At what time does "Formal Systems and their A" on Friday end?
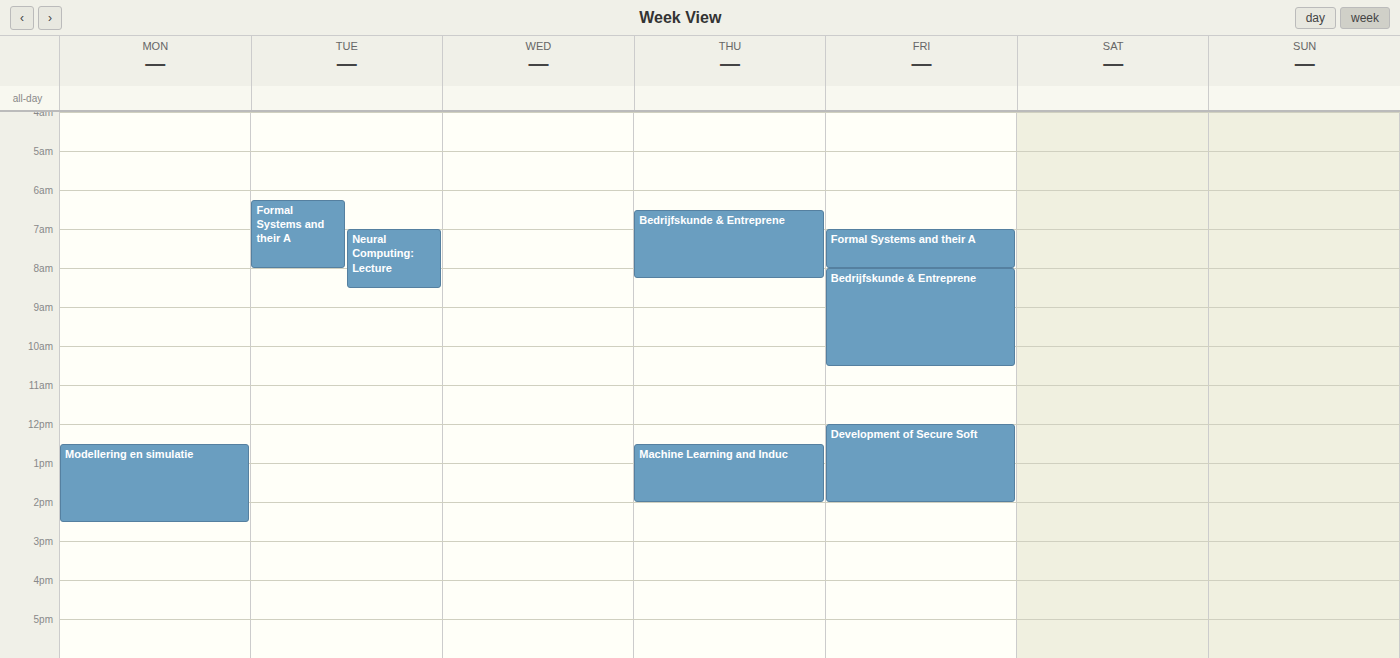
8:00 AM